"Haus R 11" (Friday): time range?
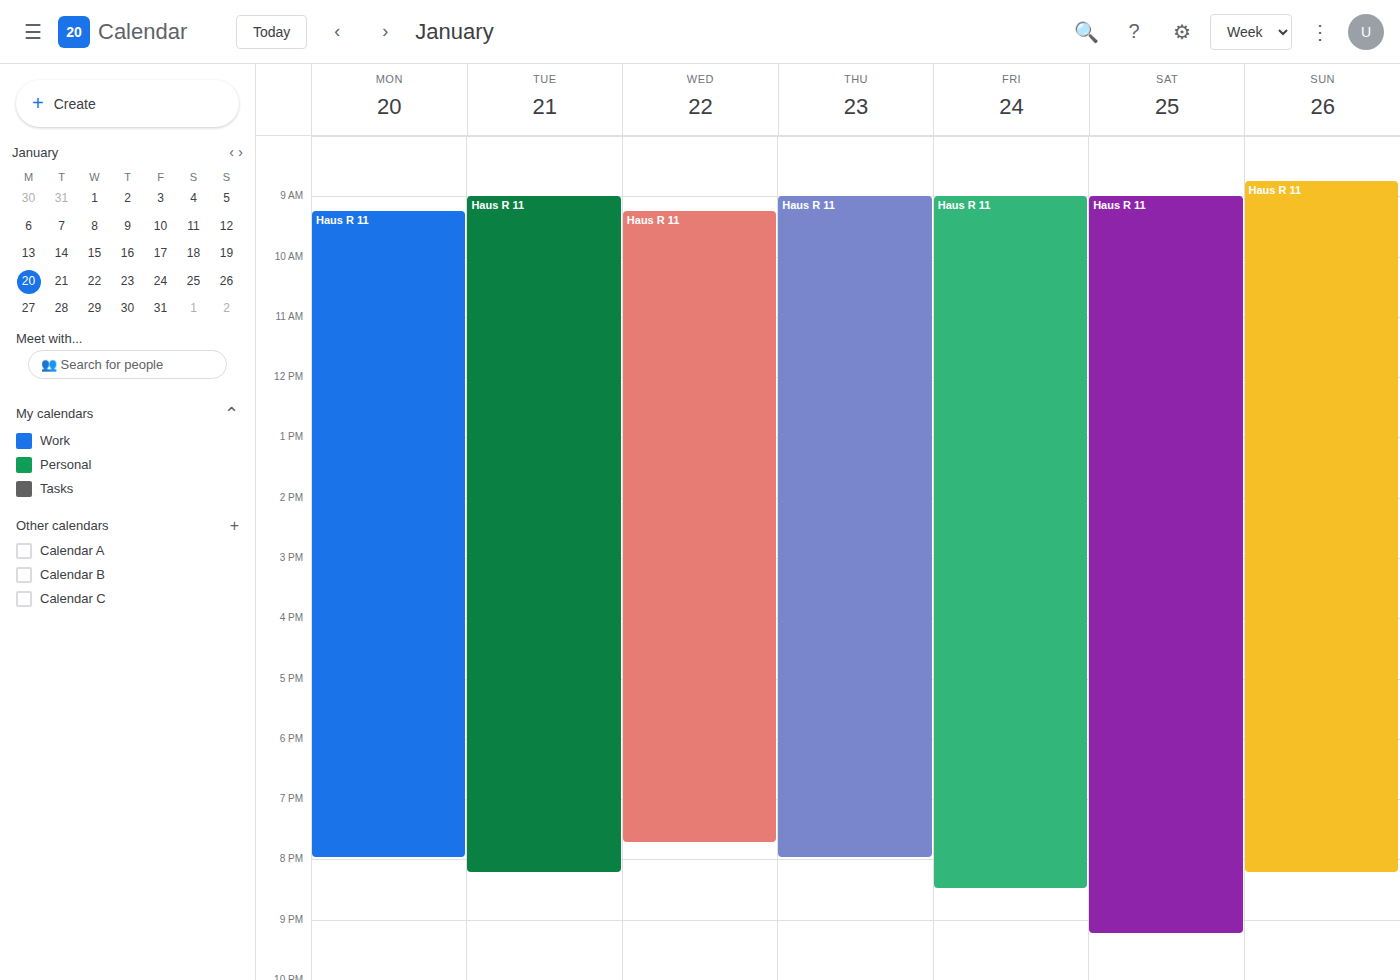
9:00 AM to 8:30 PM